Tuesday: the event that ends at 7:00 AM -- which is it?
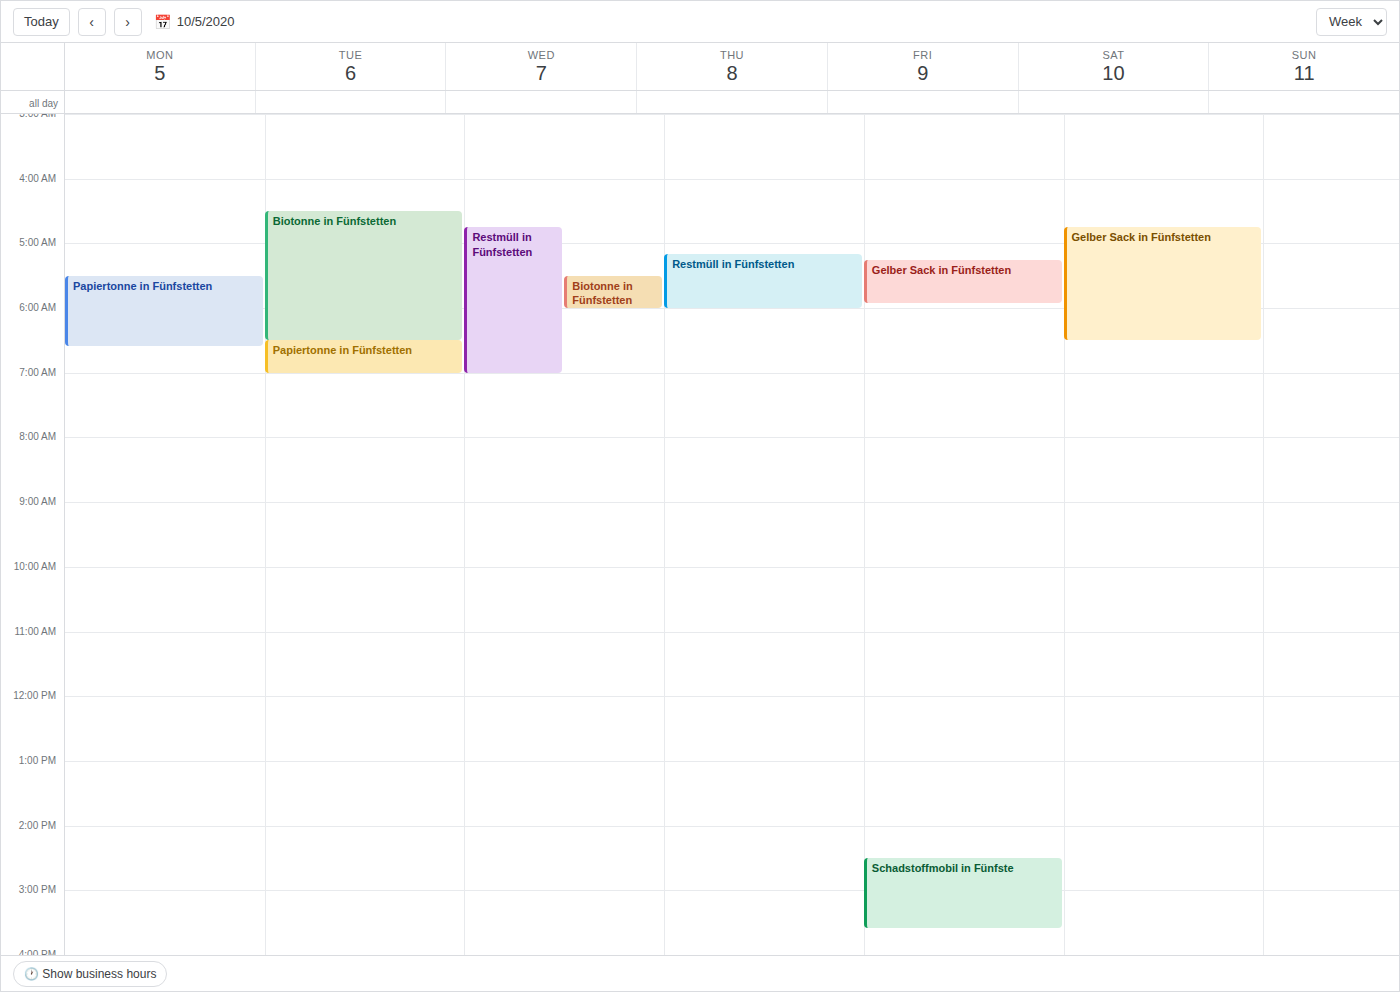
"Papiertonne in Fünfstetten"